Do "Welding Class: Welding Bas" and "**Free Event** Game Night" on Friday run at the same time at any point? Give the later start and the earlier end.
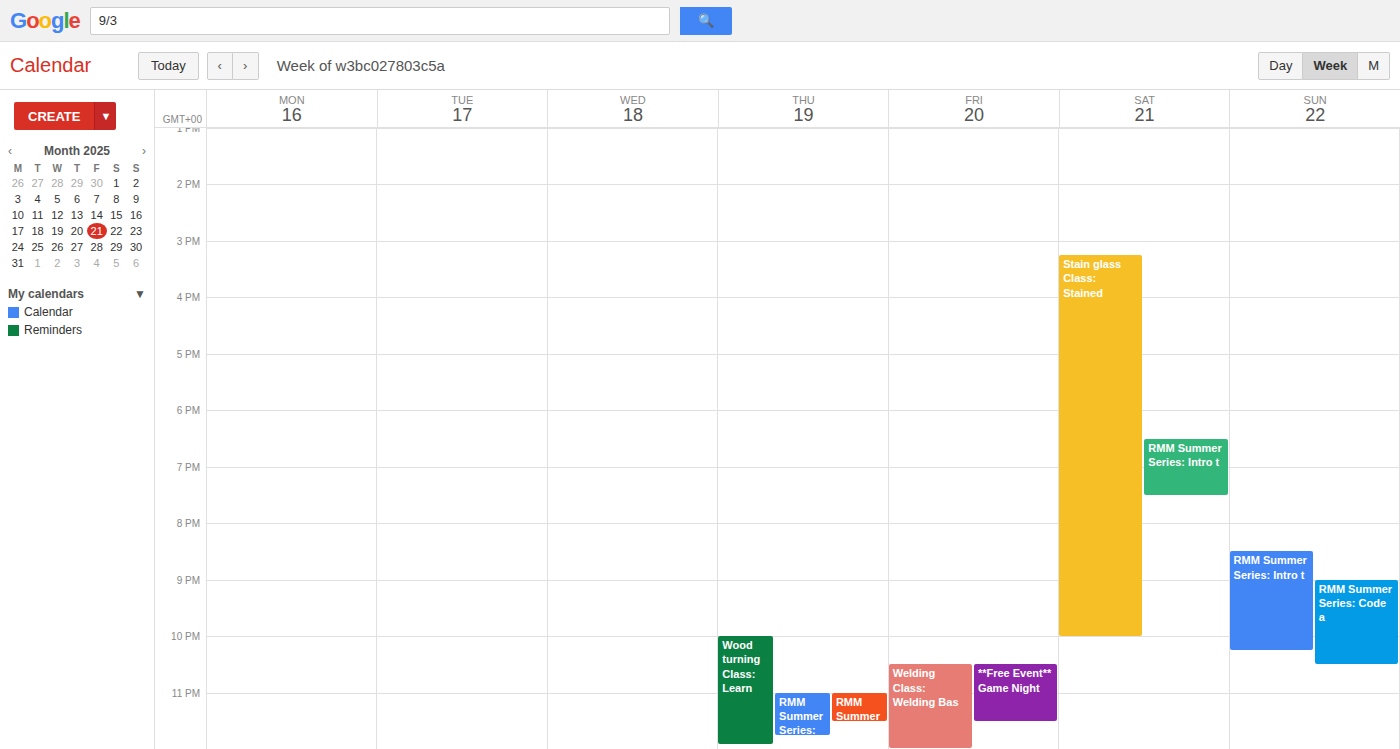
"**Free Event** Game Night" runs 10:30 PM to 11:30 PM, inside "Welding Class: Welding Bas" -- they overlap.